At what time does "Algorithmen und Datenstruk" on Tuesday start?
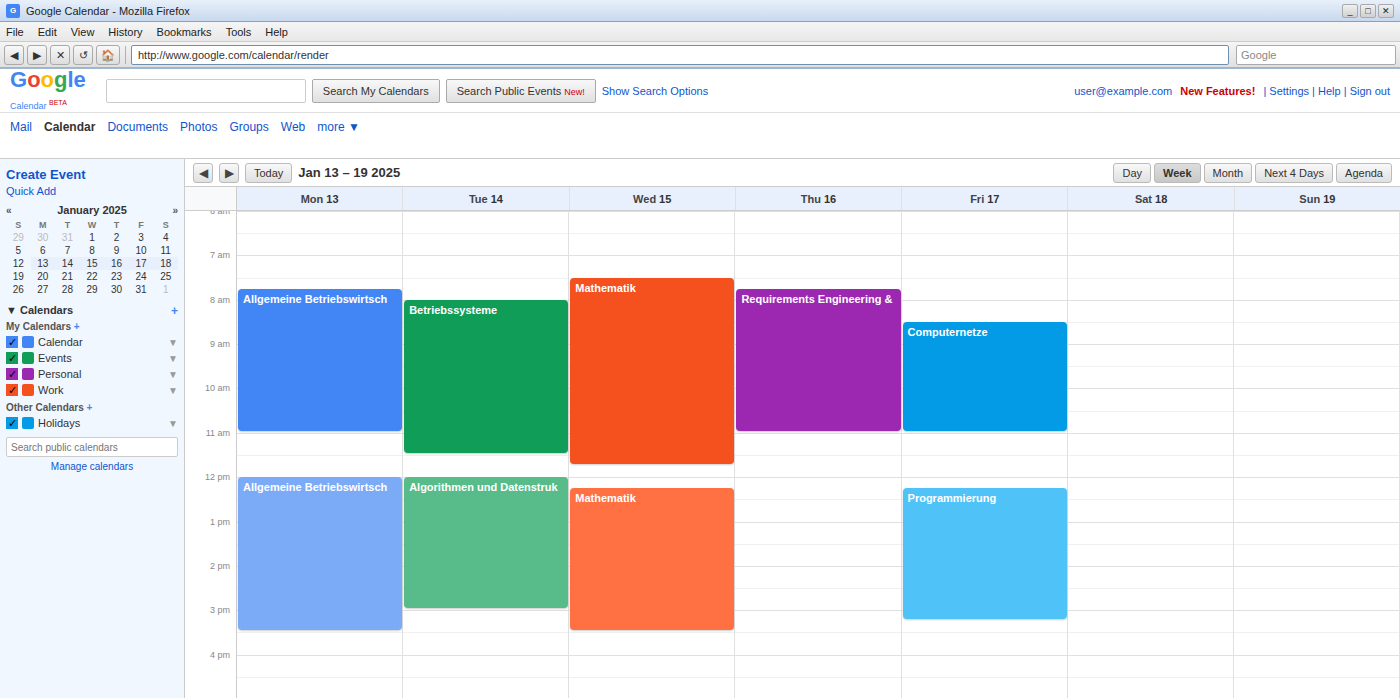
12:00 PM